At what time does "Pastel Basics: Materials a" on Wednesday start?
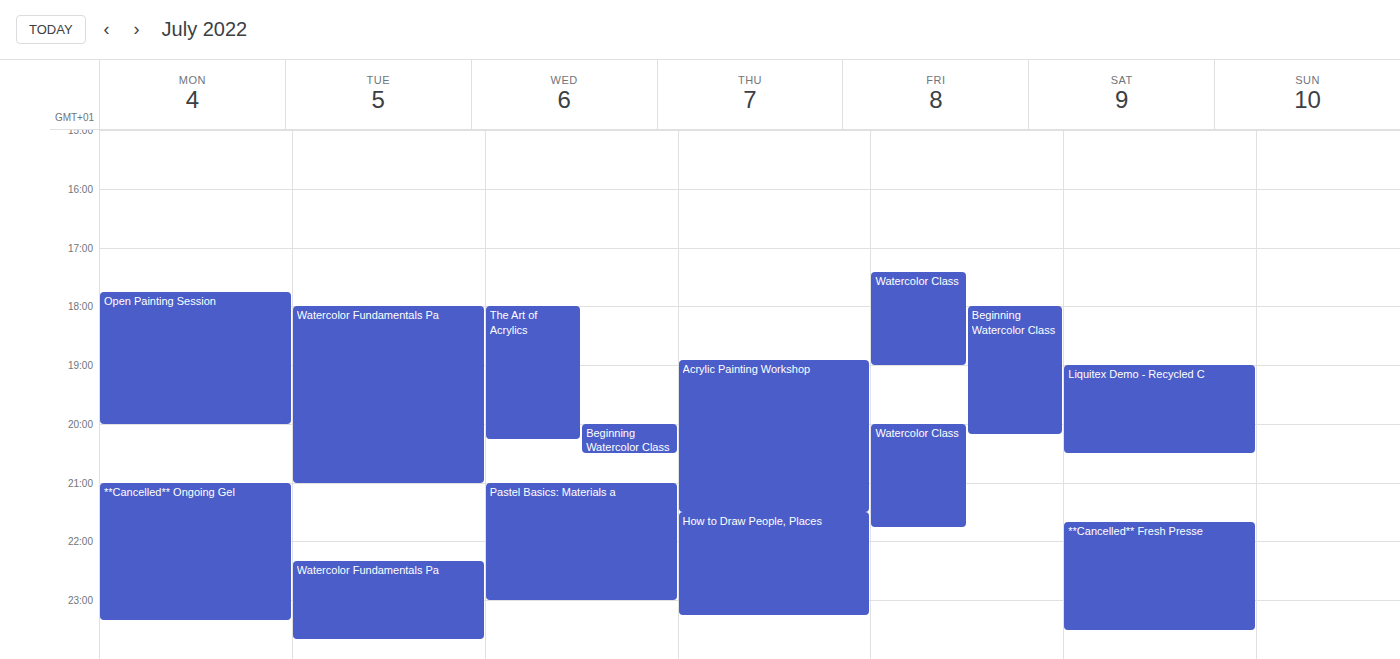
9:00 PM